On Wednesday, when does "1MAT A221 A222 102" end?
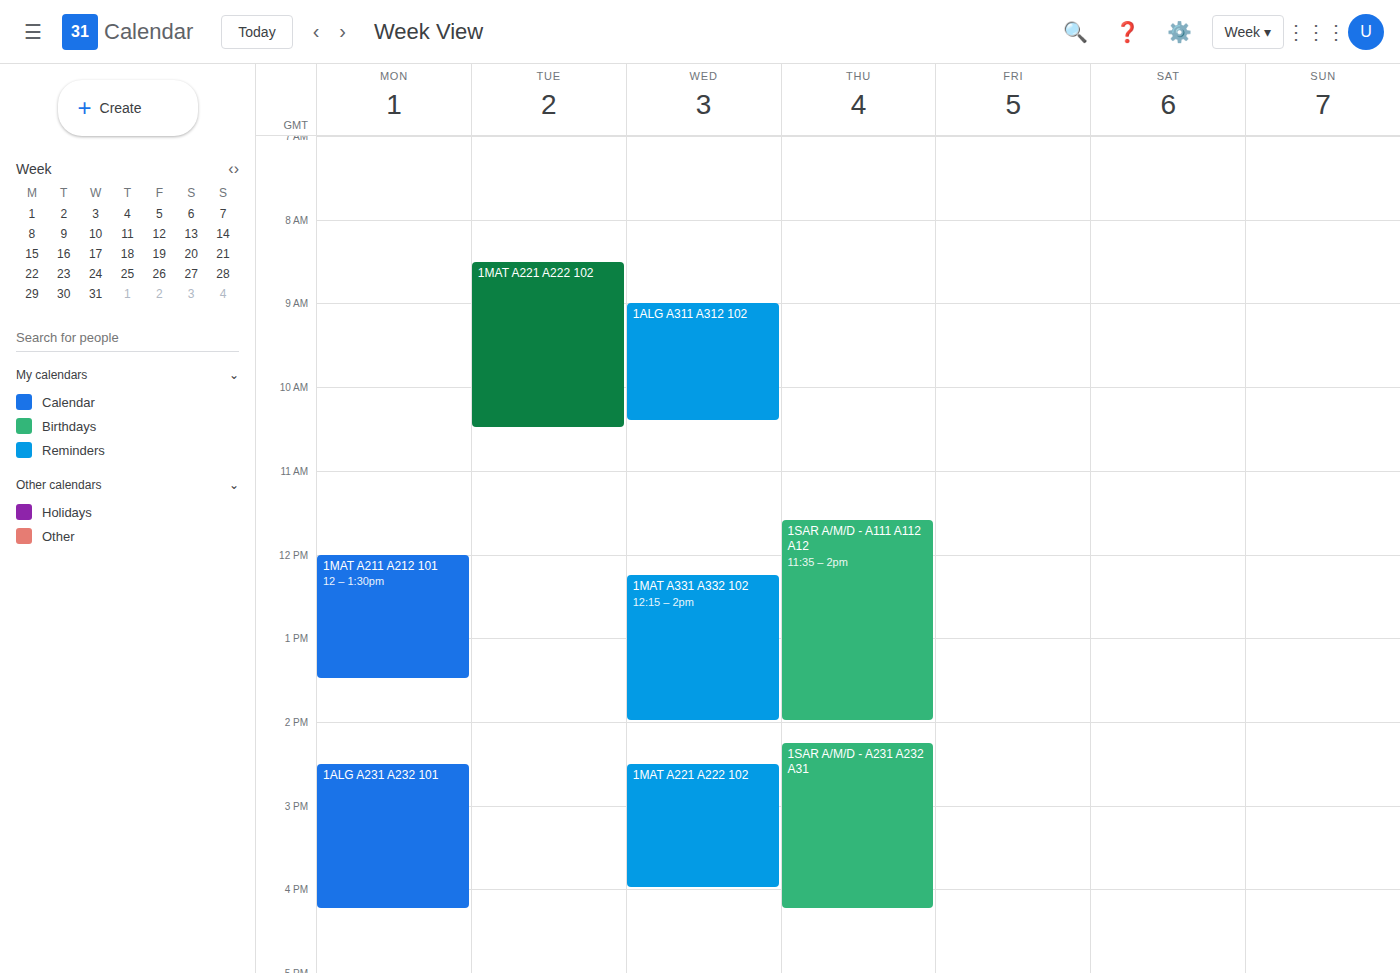
4:00 PM